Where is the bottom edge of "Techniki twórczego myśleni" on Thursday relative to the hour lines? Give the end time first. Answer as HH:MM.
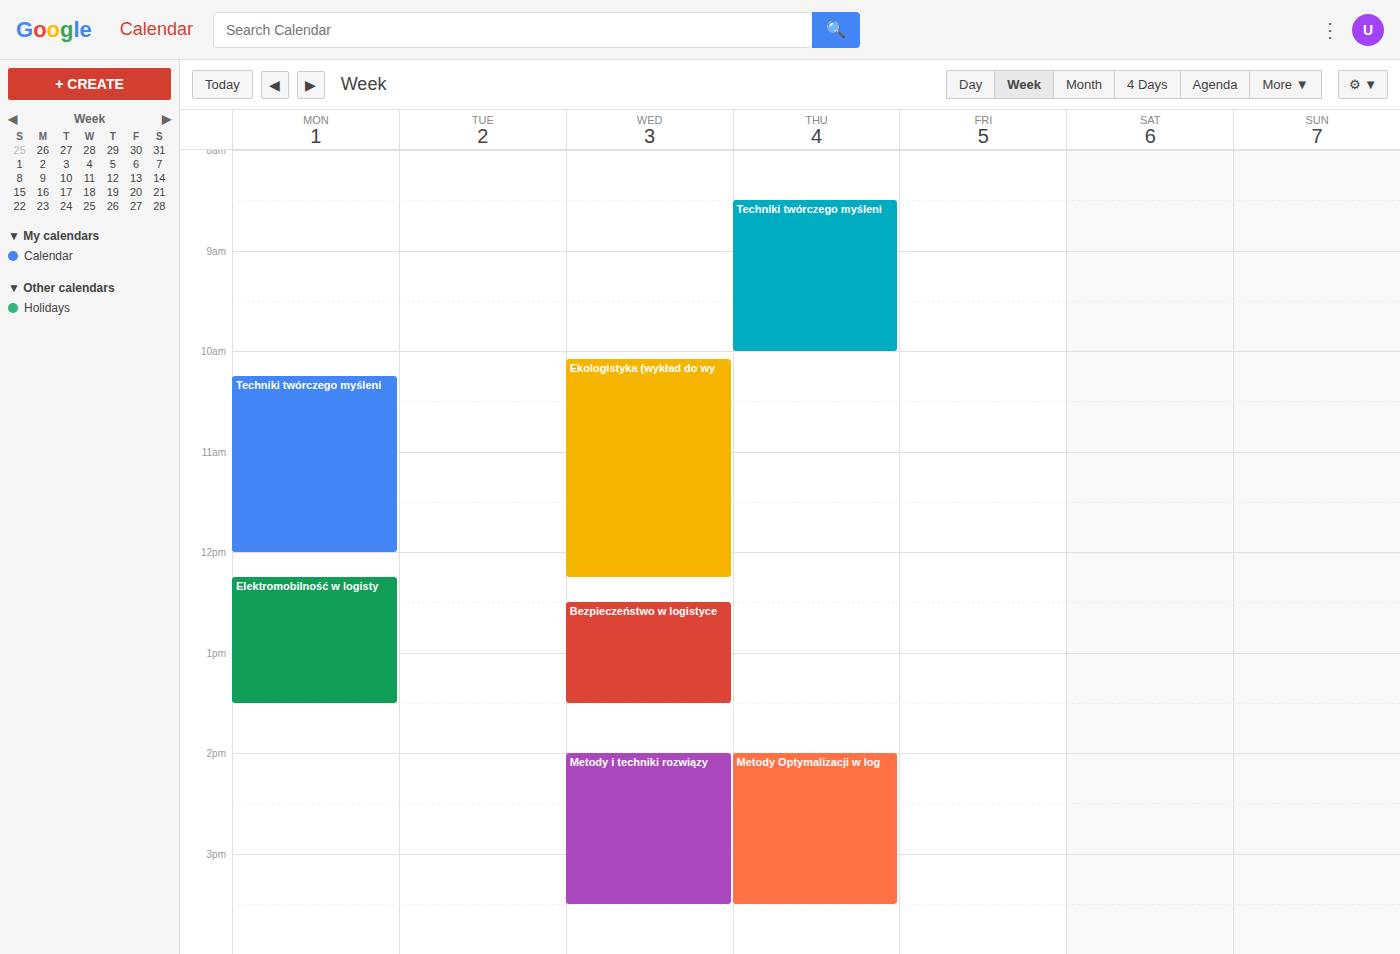
10:00 -- exactly on the 10:00 line.